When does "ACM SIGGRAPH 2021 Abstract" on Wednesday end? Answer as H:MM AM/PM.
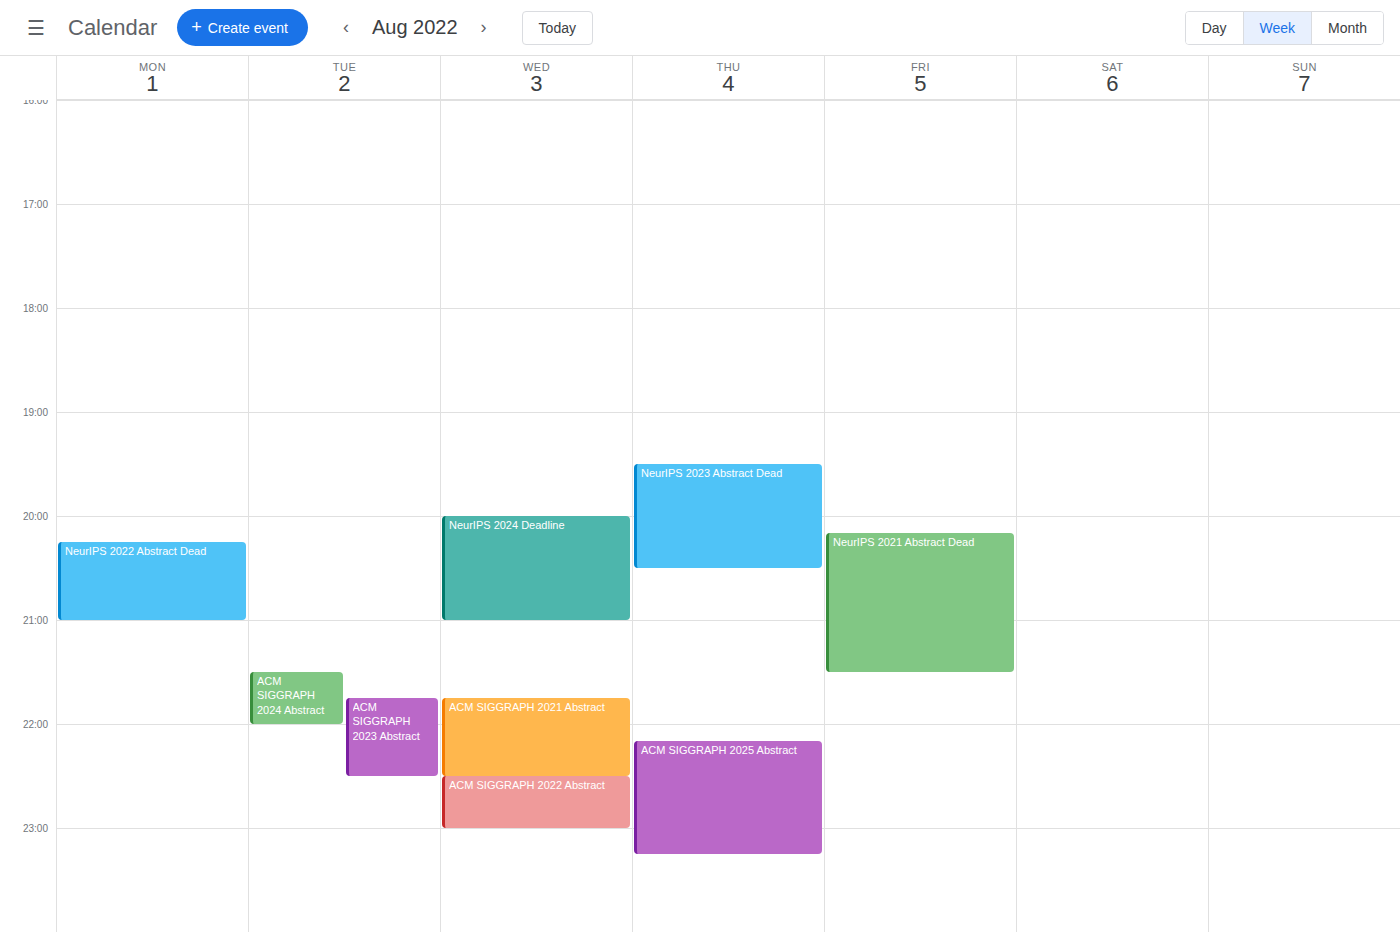
10:30 PM